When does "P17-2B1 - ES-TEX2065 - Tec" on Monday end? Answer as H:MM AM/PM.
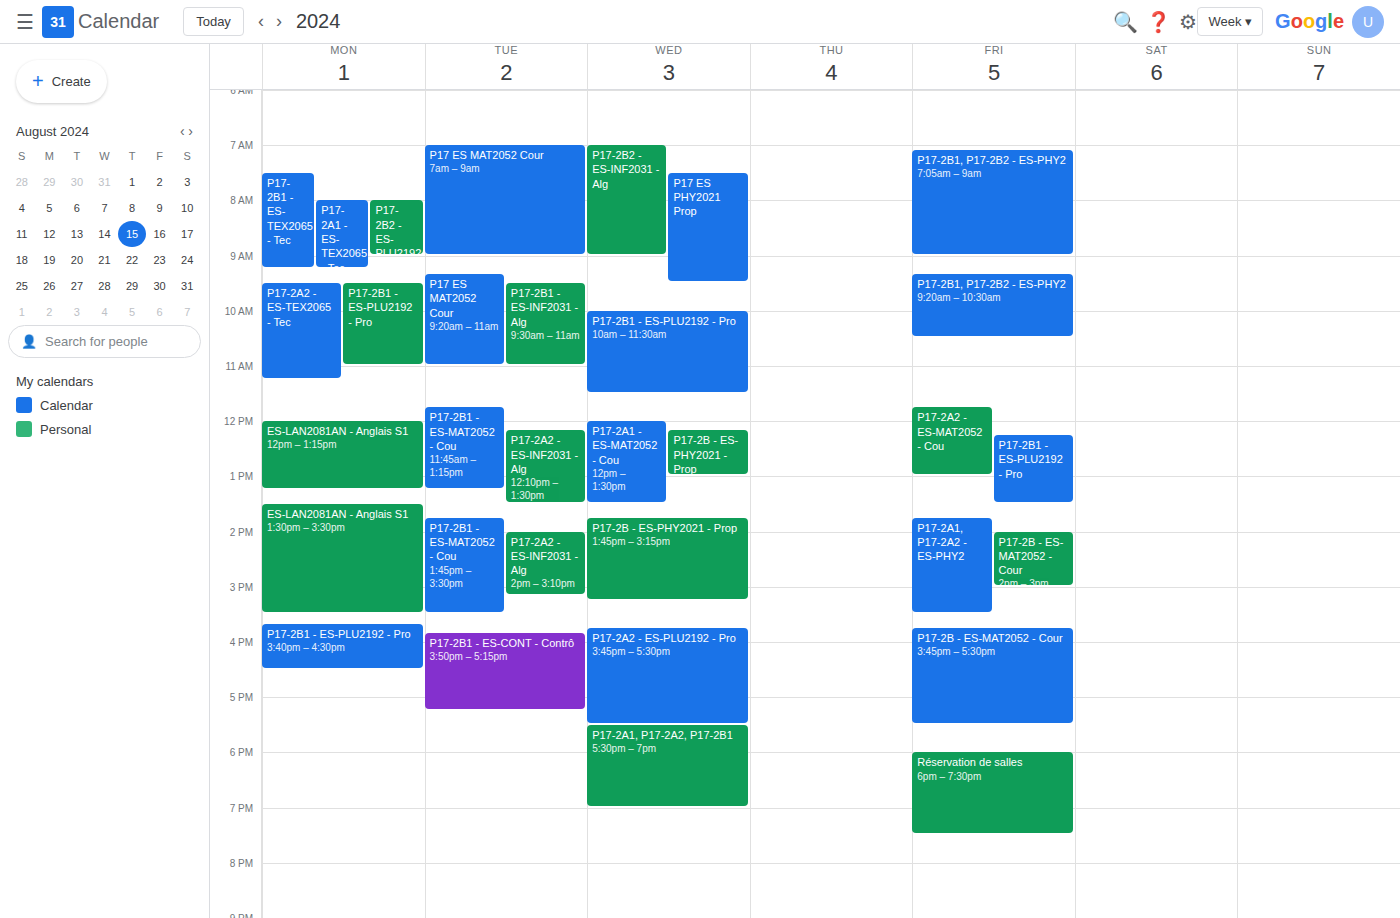
9:15 AM